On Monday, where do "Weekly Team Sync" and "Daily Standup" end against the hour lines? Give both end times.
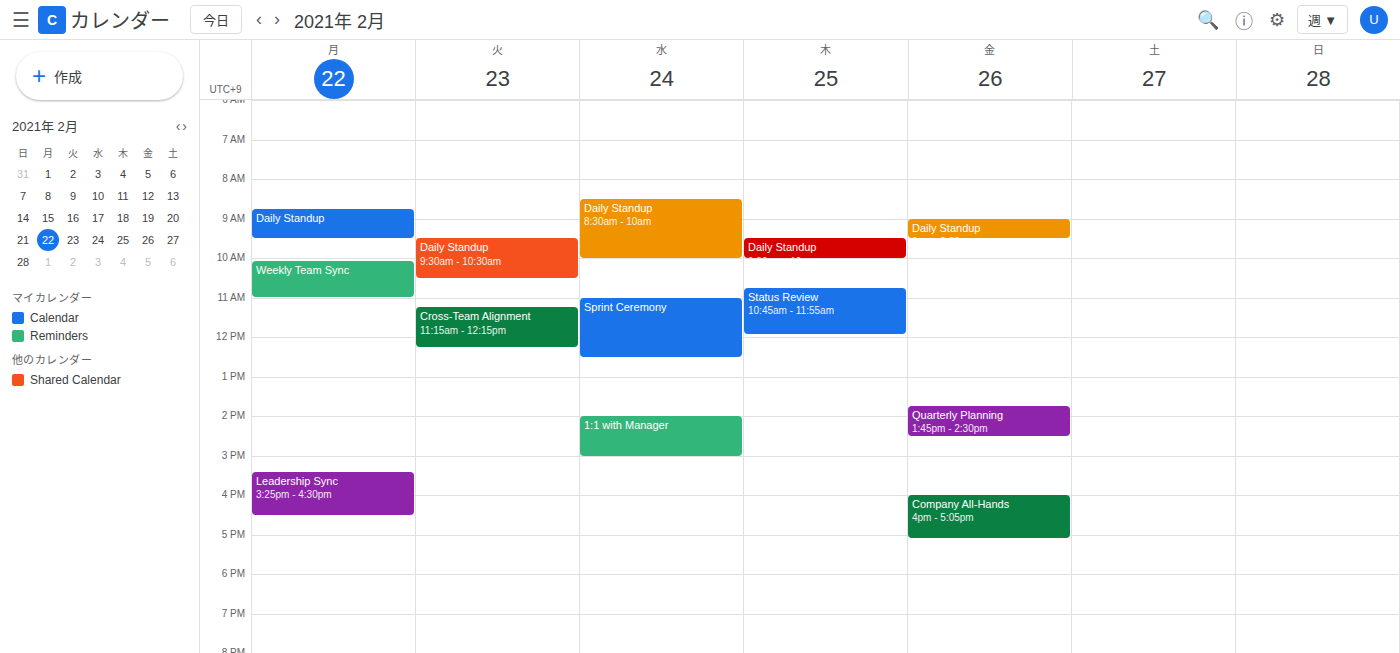
"Weekly Team Sync": 11:00 AM, exactly on the 11 AM line. "Daily Standup": 9:30 AM, halfway between the 9 AM and 10 AM lines.